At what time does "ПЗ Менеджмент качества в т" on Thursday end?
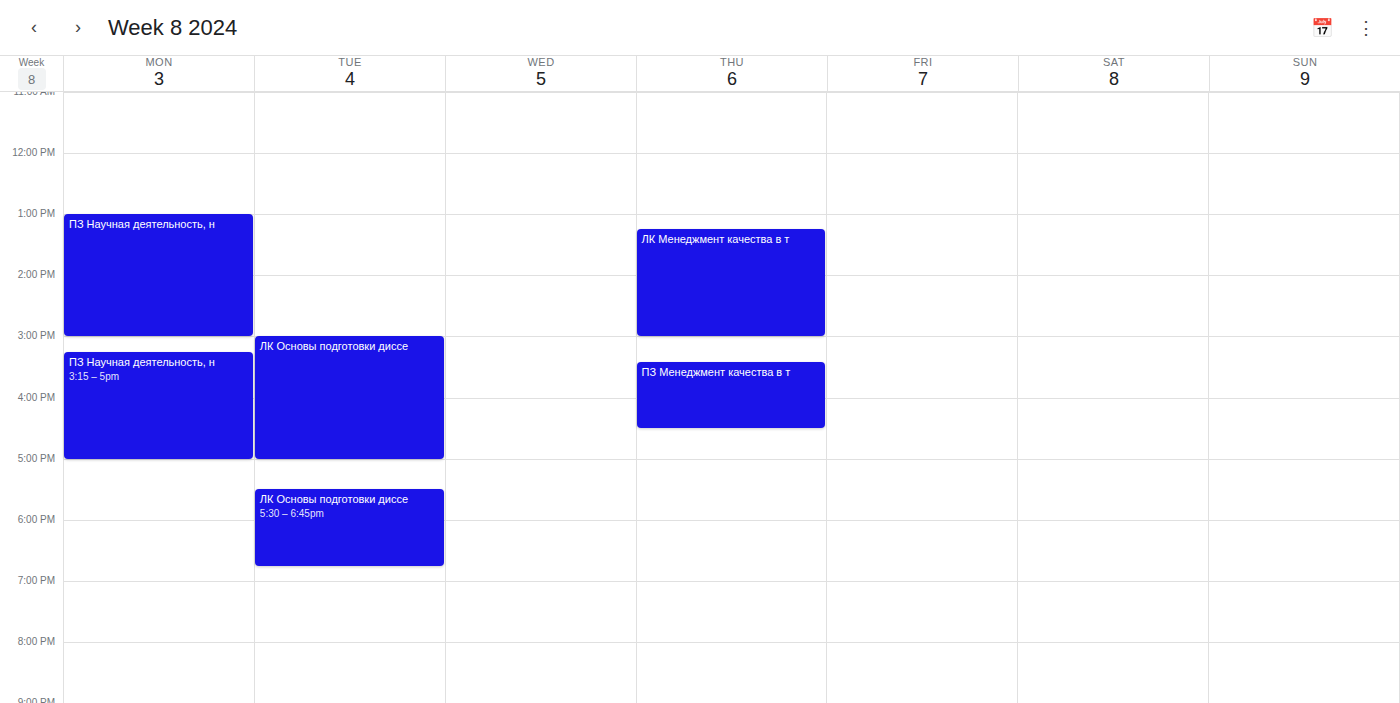
4:30 PM